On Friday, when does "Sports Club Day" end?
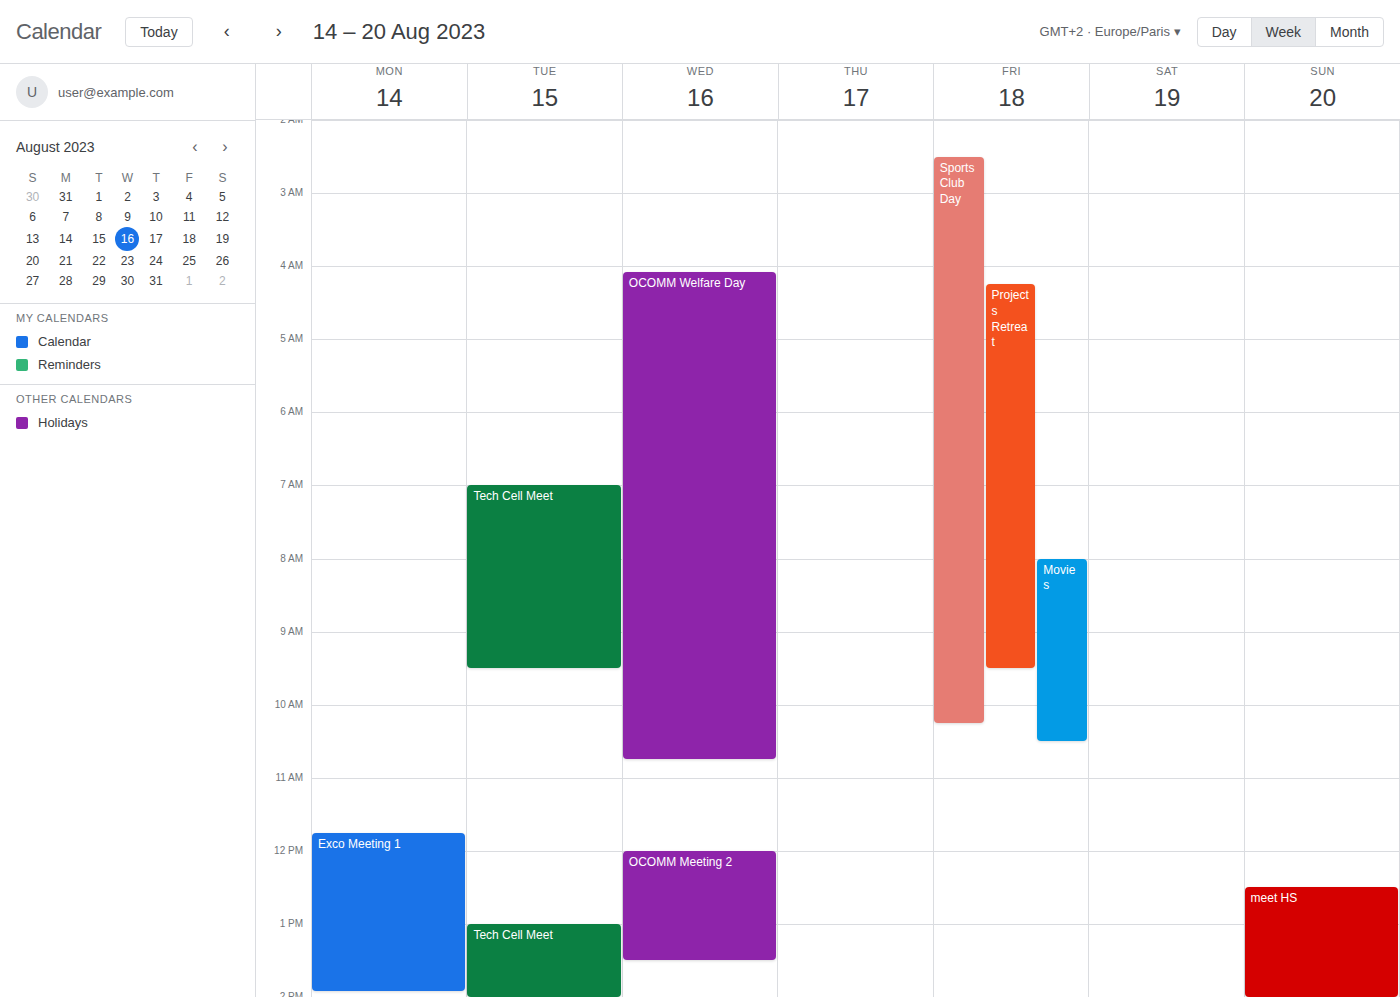
10:15 AM